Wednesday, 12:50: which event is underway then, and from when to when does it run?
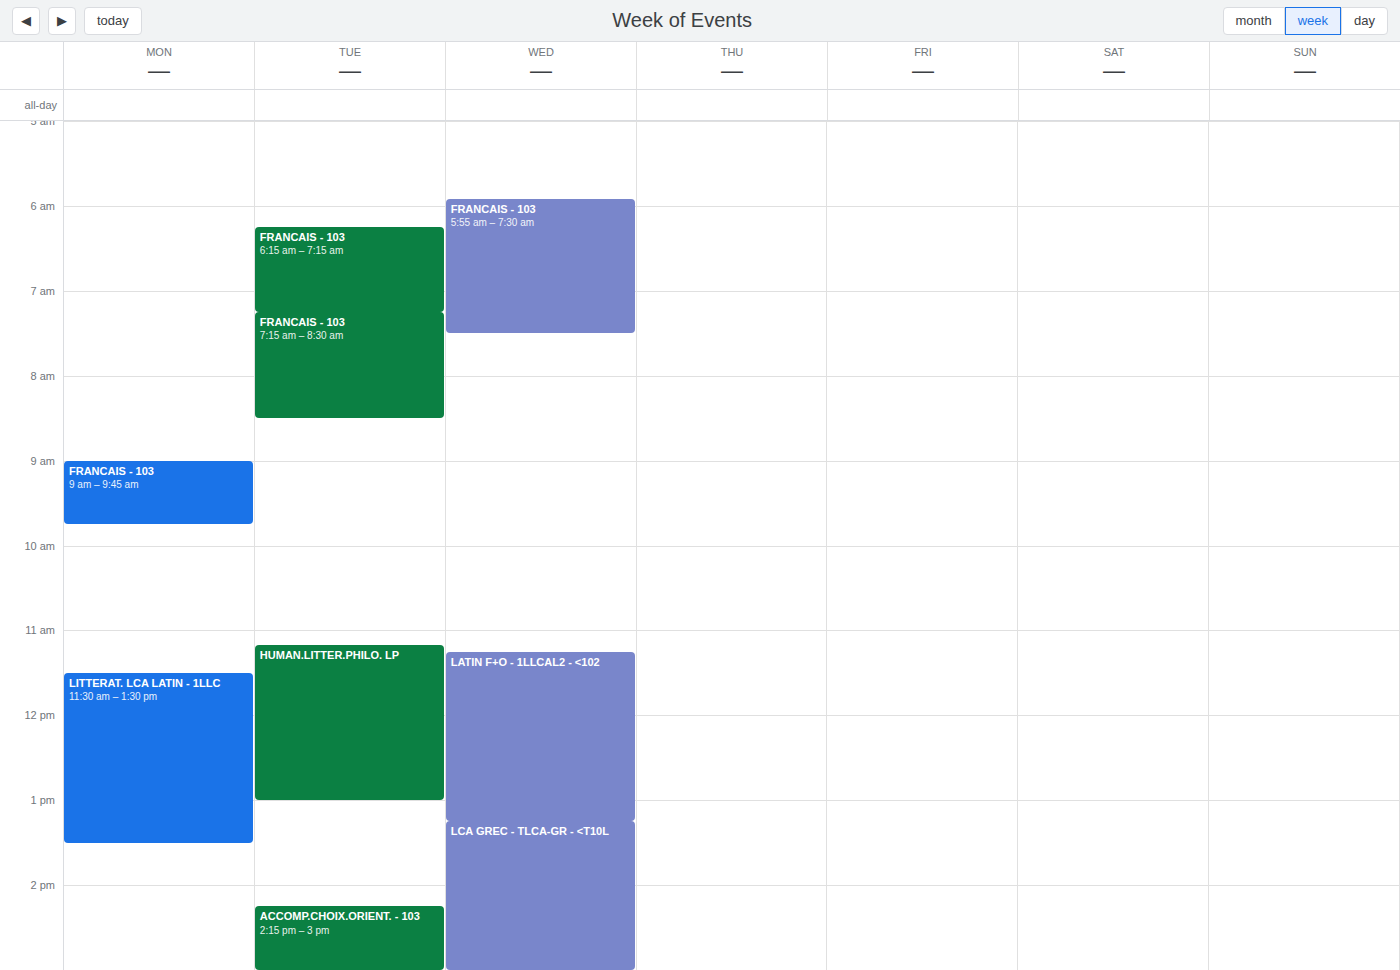
"LATIN F+O - 1LLCAL2 - <102", 11:15 to 13:15